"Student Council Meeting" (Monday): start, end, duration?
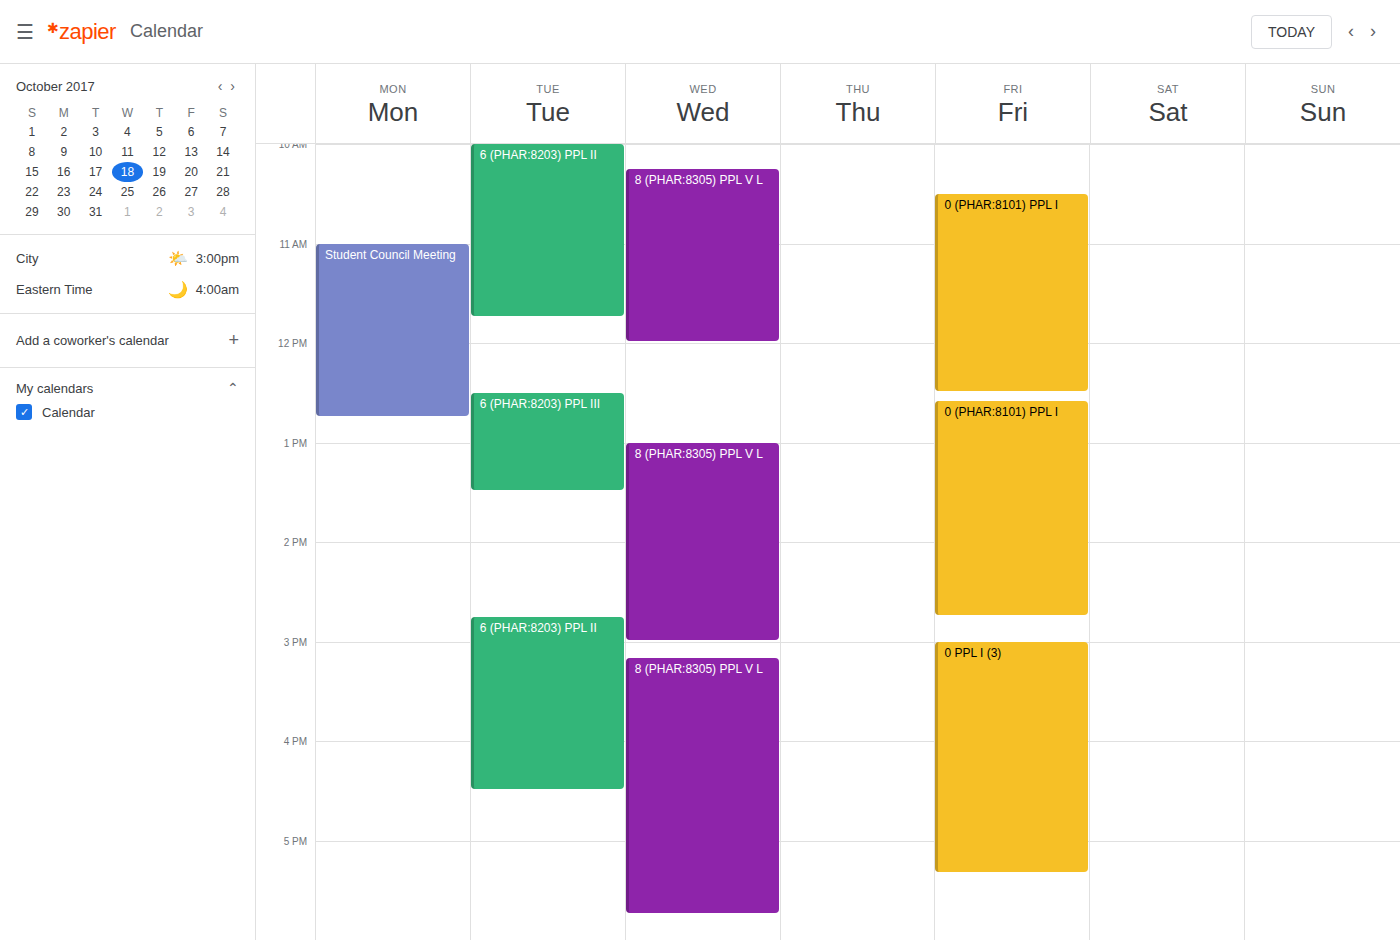
11:00 AM to 12:45 PM, 1 hour 45 minutes